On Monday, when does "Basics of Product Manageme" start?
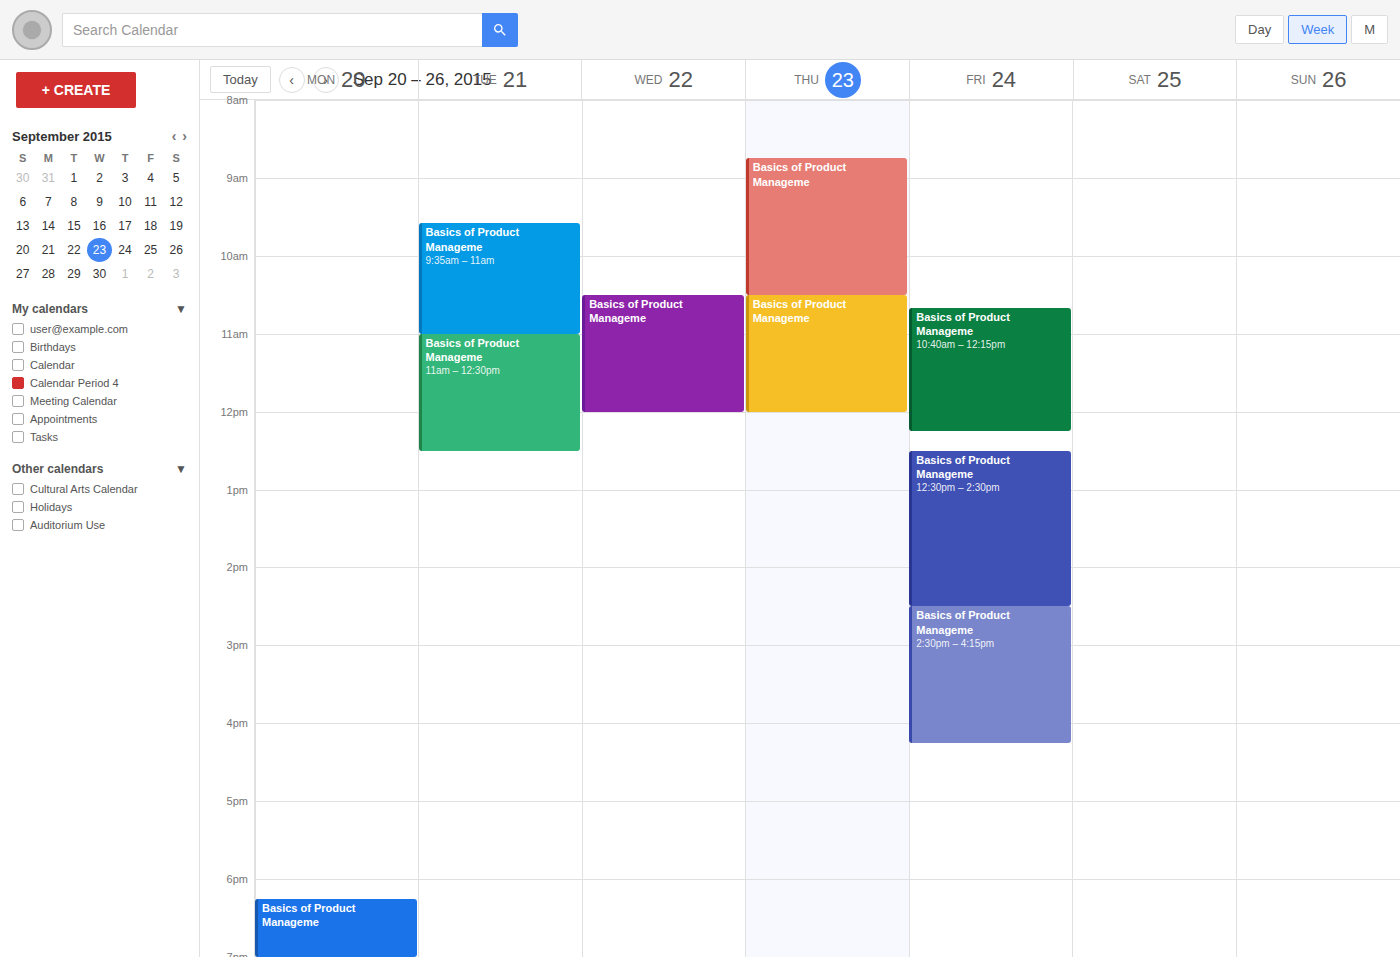
6:15 PM